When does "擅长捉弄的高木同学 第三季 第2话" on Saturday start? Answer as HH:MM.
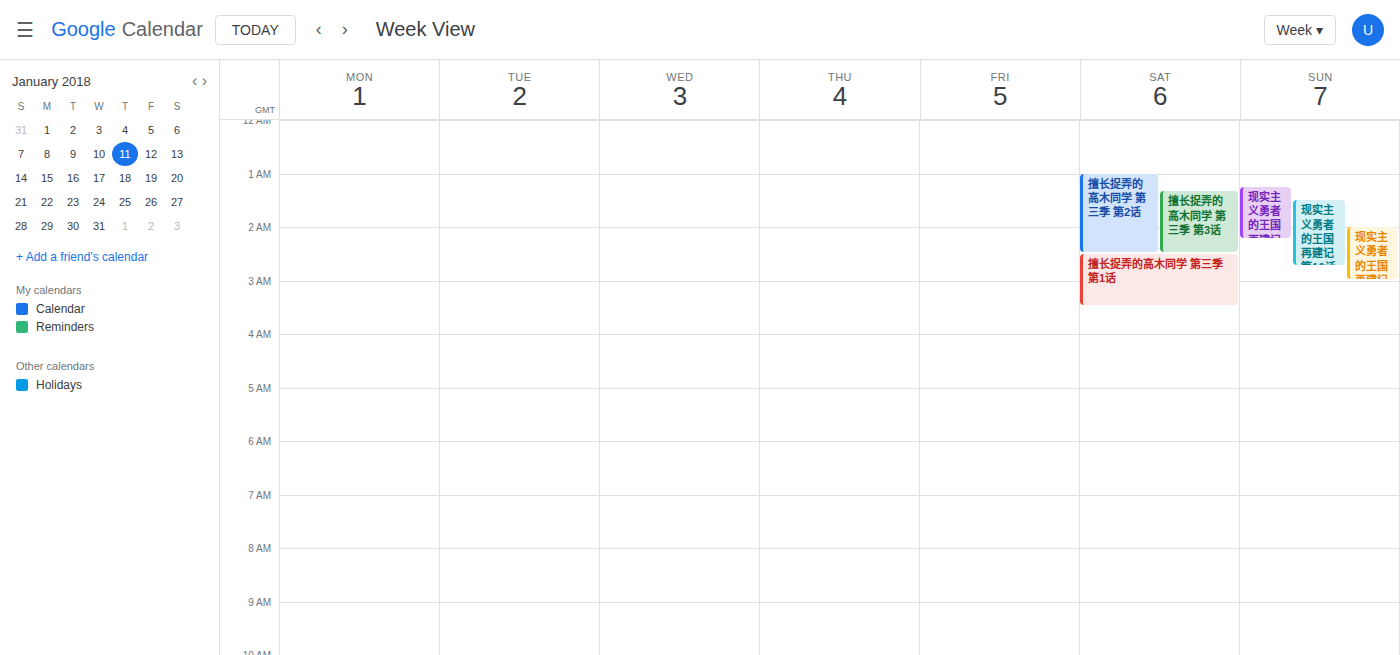
01:00